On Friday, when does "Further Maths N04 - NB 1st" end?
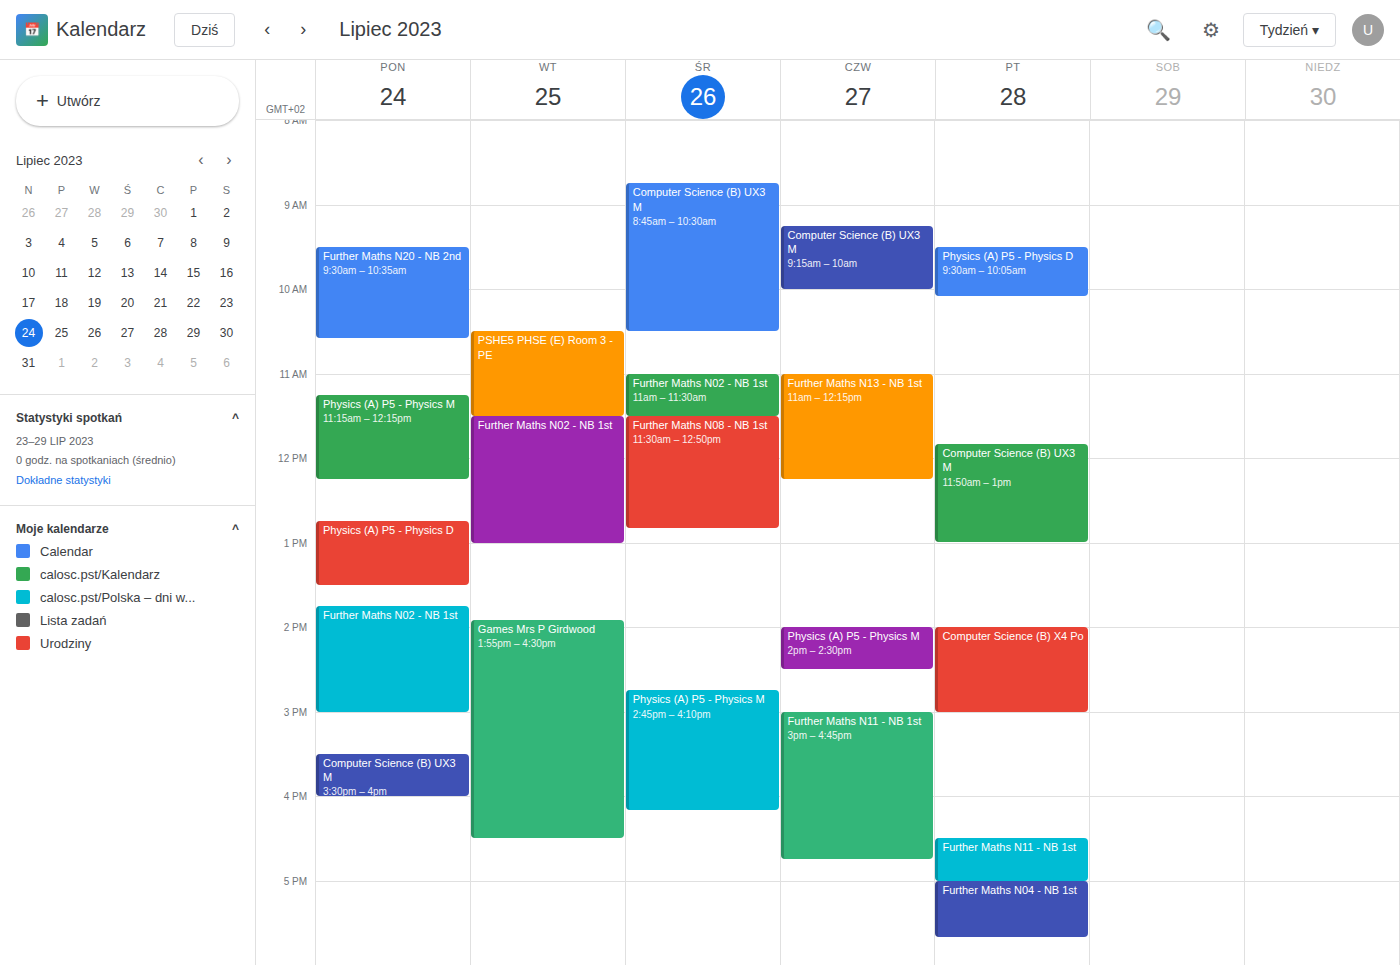
5:40 PM